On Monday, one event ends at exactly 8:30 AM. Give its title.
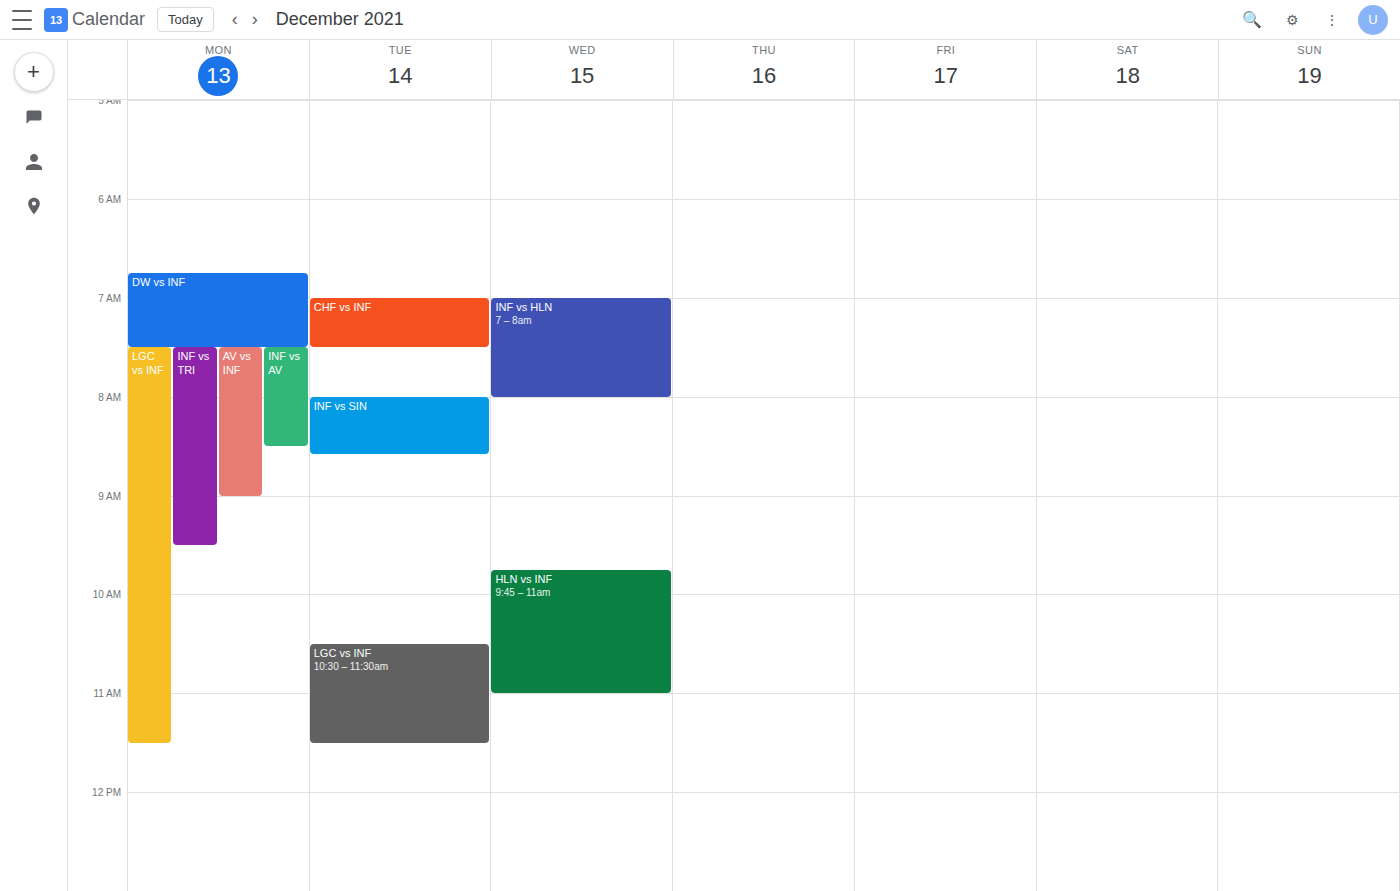
"INF vs AV"